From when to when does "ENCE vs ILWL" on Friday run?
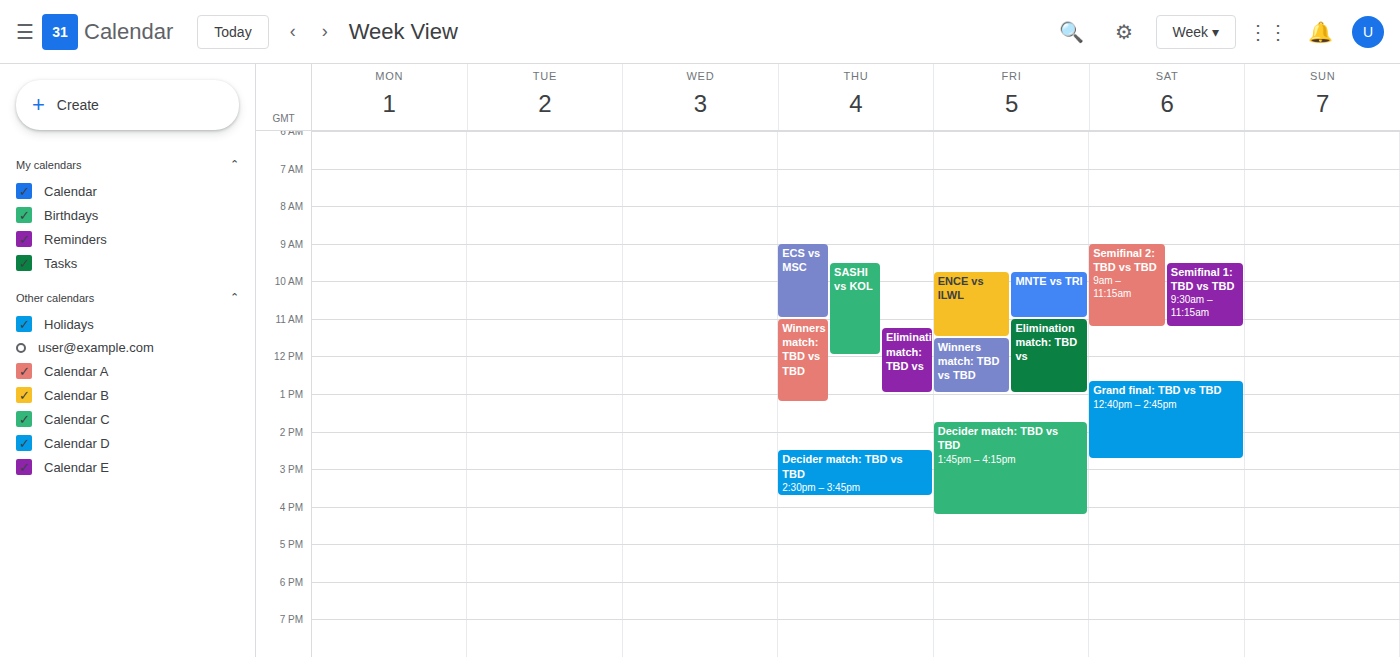
9:45 AM to 11:30 AM